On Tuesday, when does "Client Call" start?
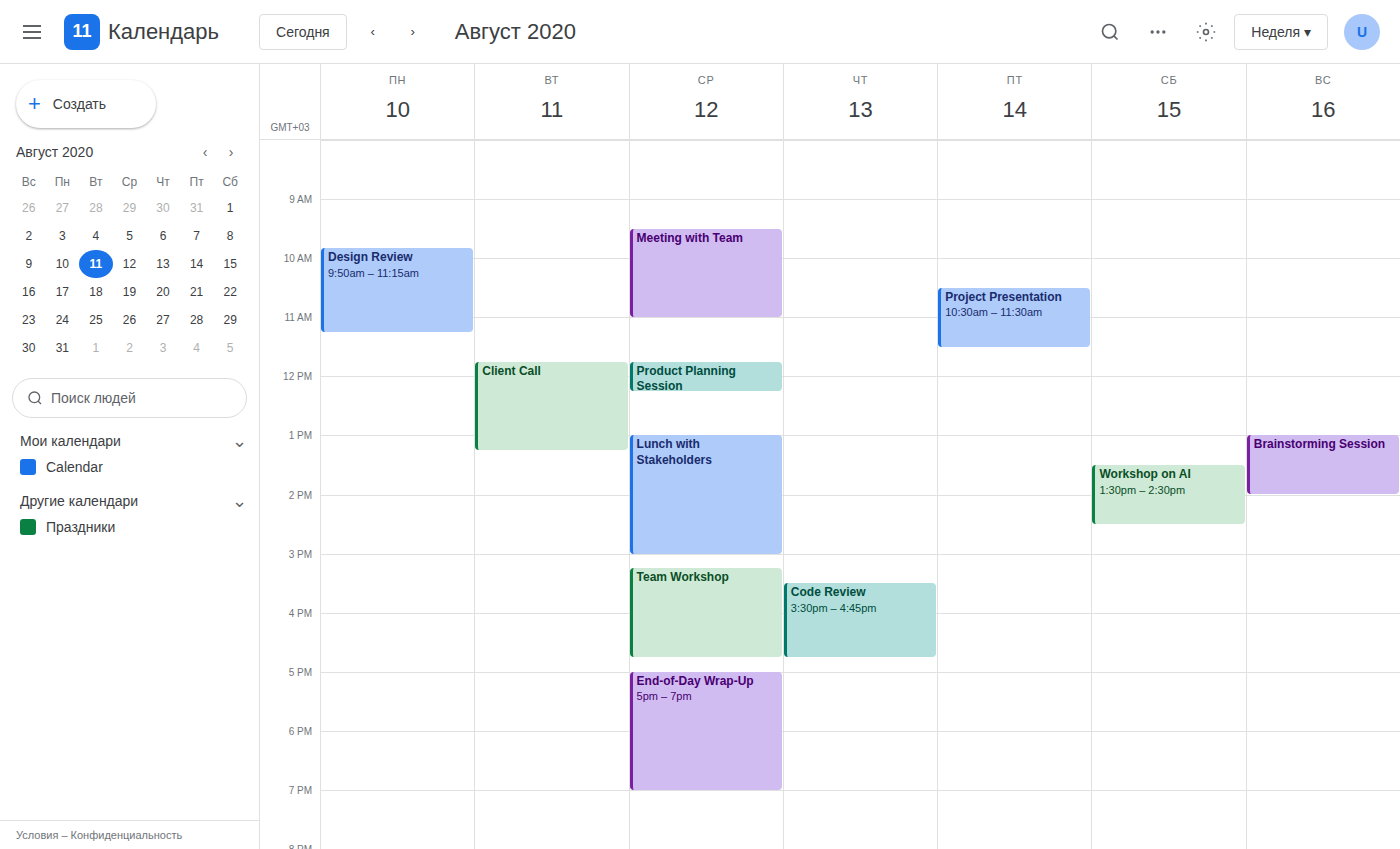
11:45 AM